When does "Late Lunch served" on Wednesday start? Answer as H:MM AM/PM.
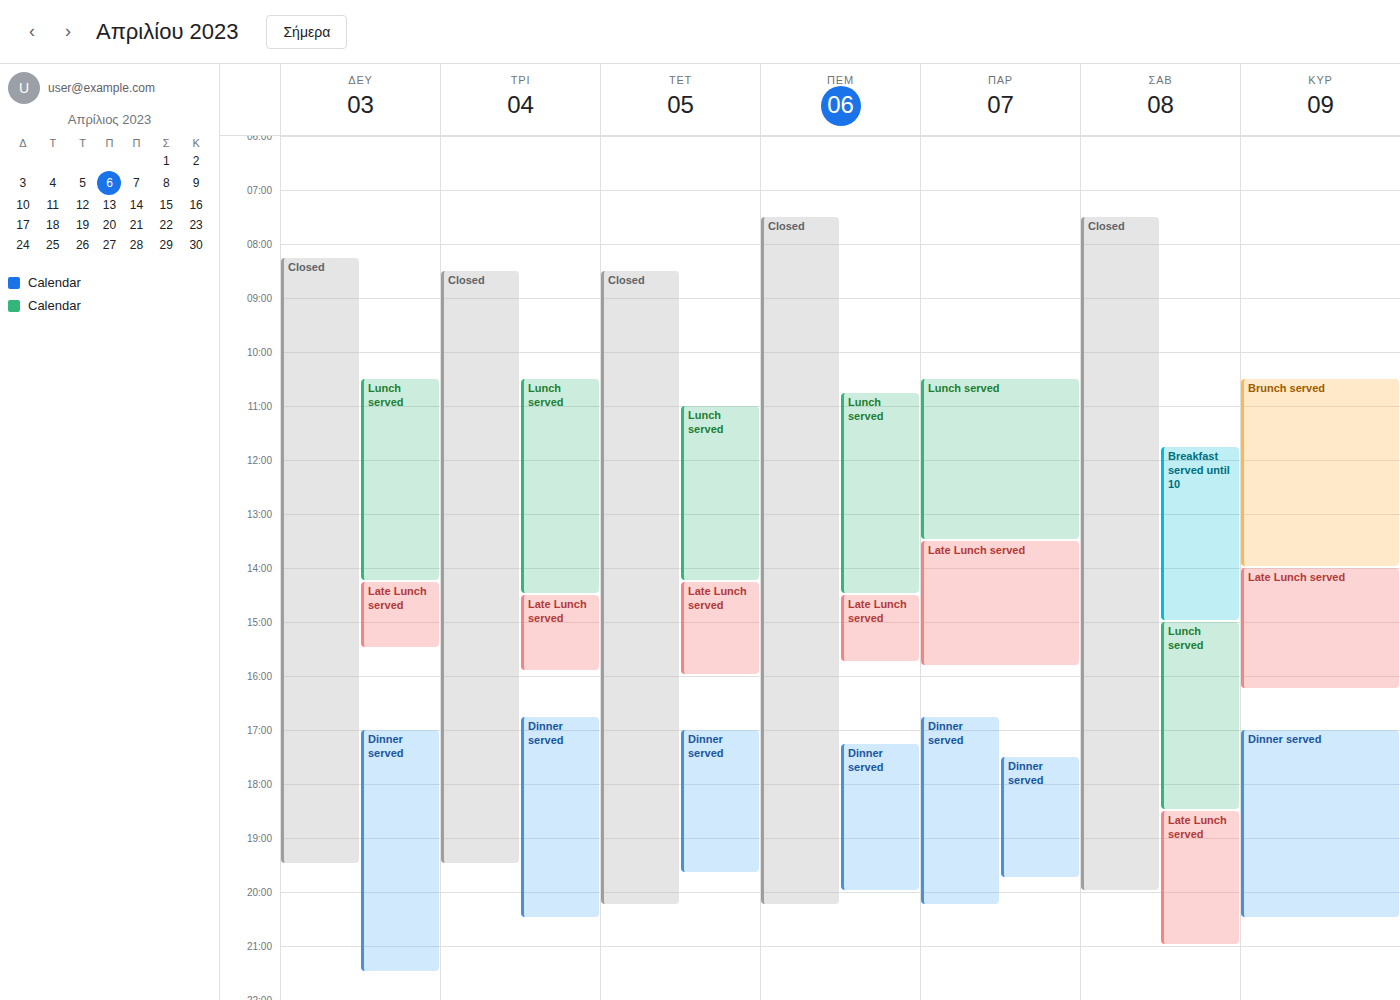
2:15 PM